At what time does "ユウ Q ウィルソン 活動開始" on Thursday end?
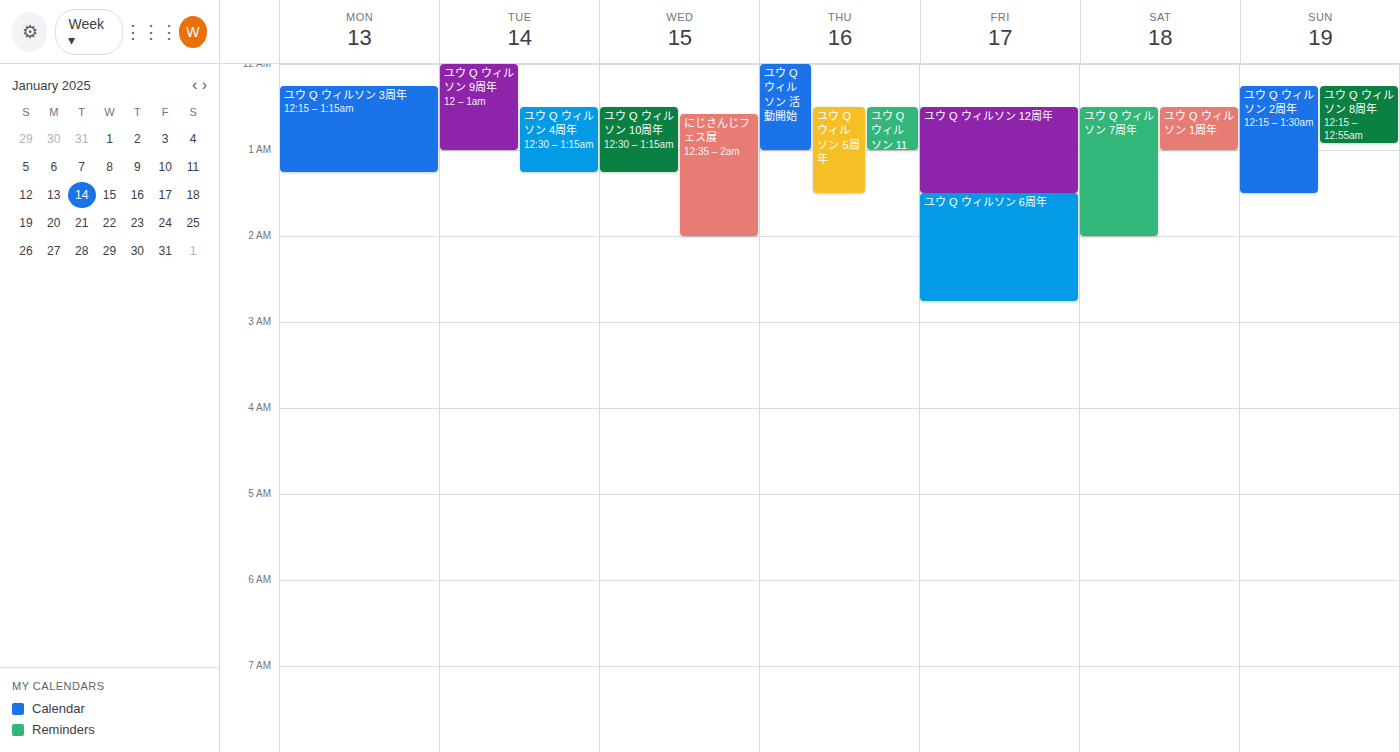
1:00 AM